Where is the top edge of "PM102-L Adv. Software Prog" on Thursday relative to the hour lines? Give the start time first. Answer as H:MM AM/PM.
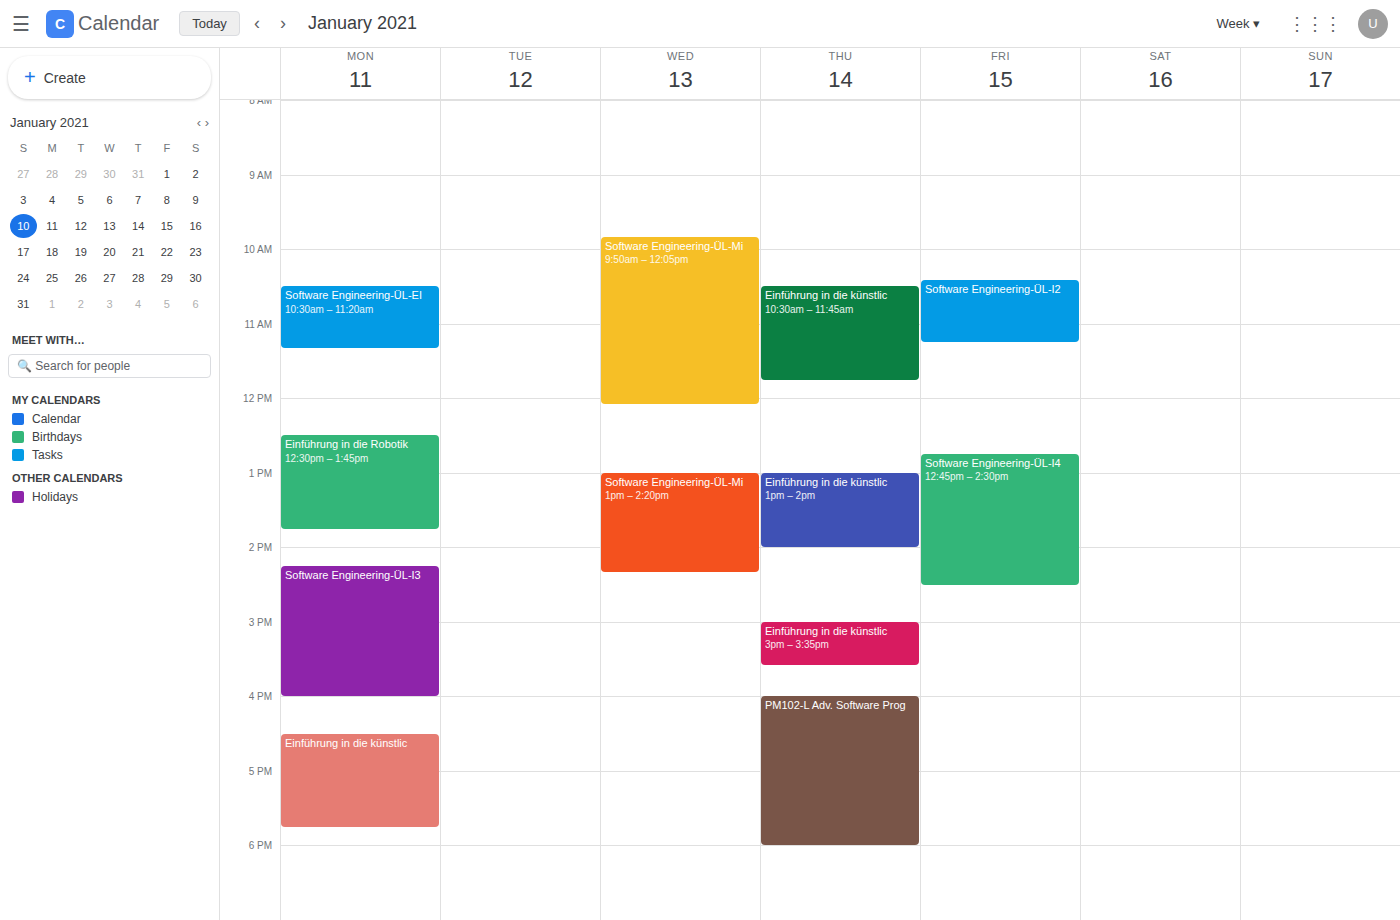
4:00 PM -- exactly on the 4 PM line.